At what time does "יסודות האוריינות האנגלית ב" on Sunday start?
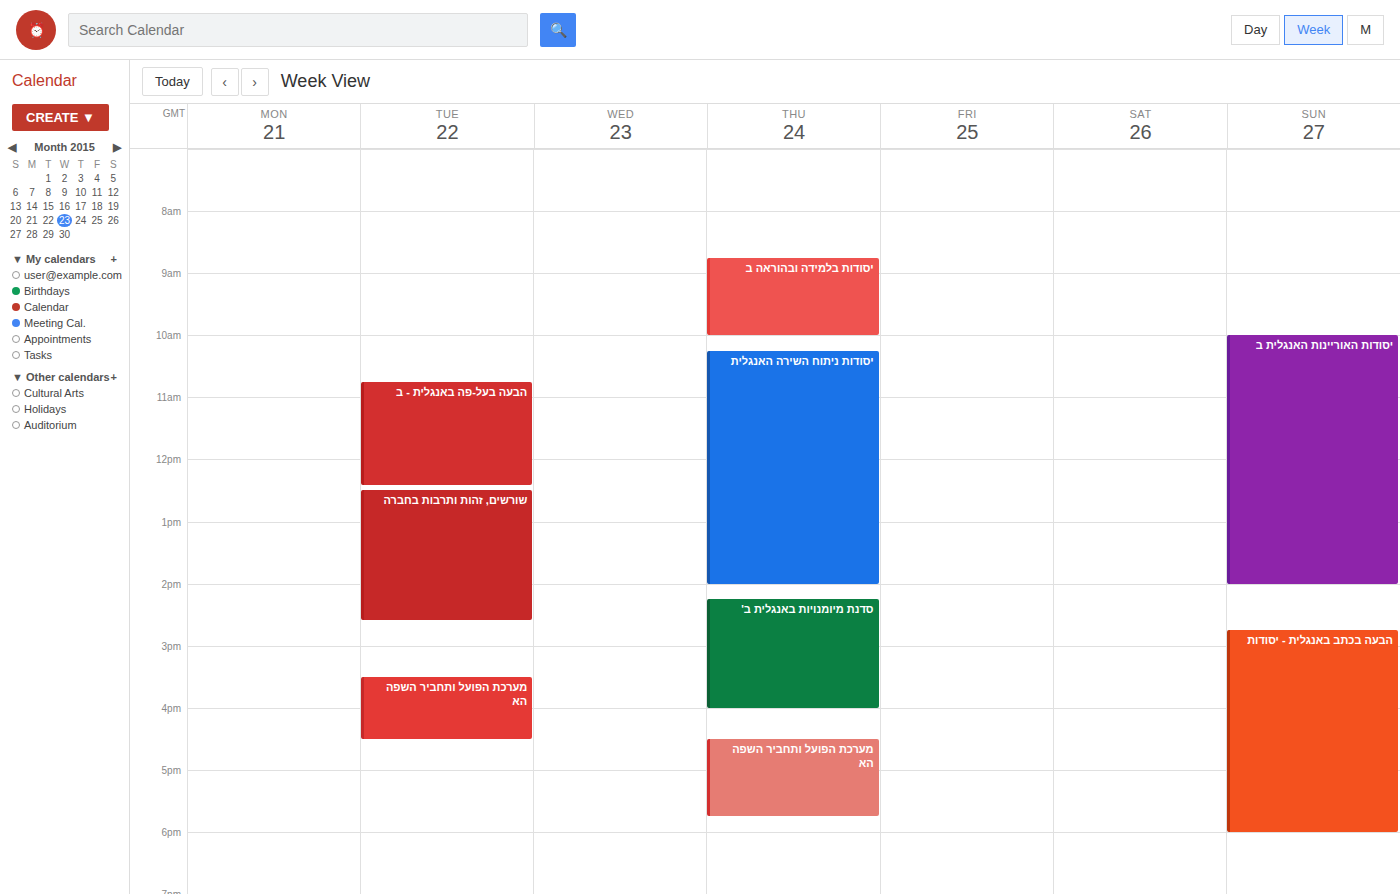
10:00 AM